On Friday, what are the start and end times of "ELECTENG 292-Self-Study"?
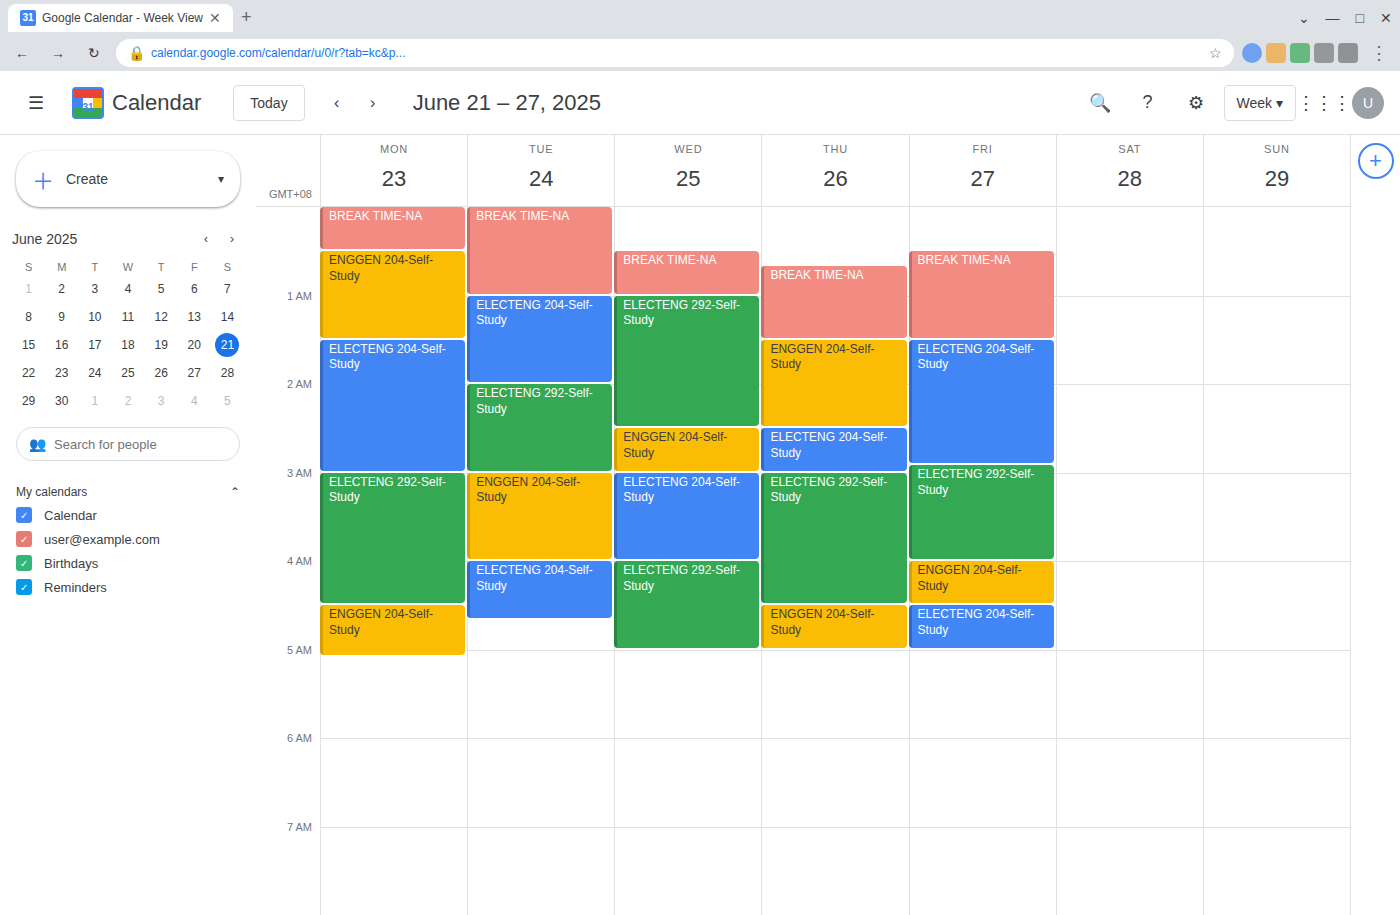
2:55 AM to 4:00 AM